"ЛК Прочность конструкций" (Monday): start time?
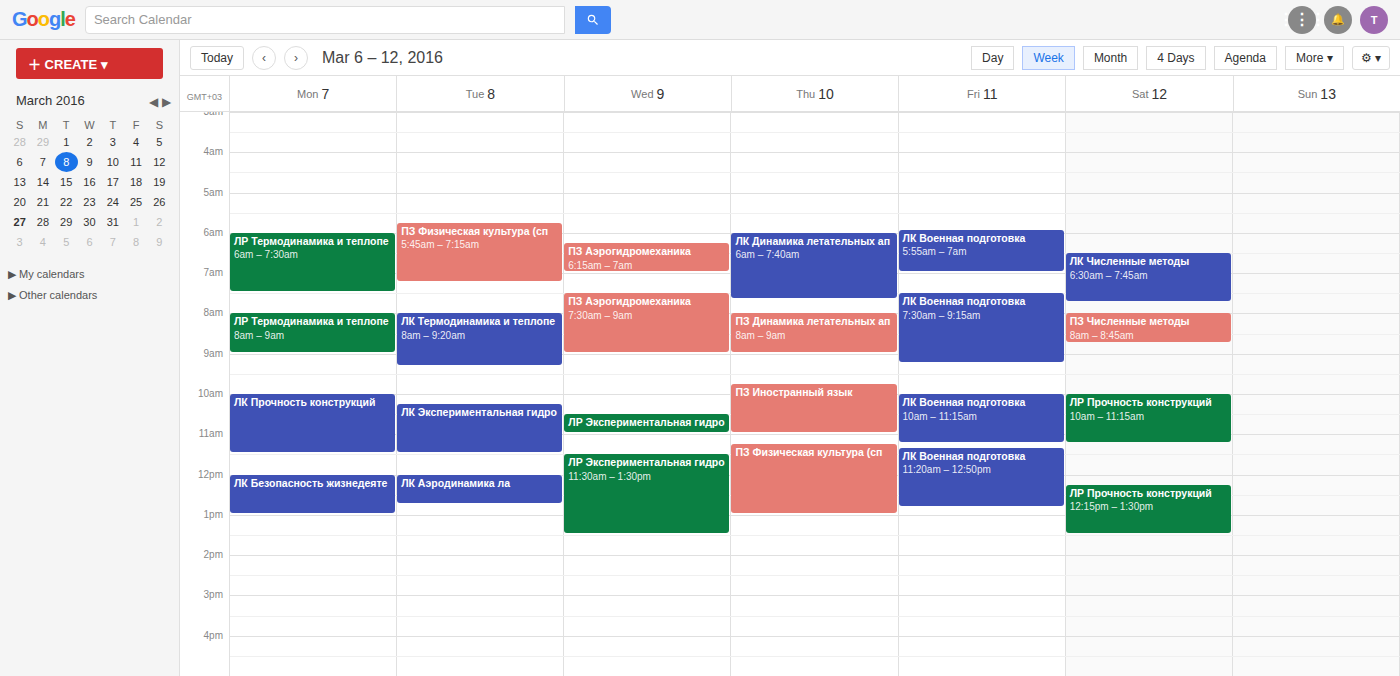
10:00 AM